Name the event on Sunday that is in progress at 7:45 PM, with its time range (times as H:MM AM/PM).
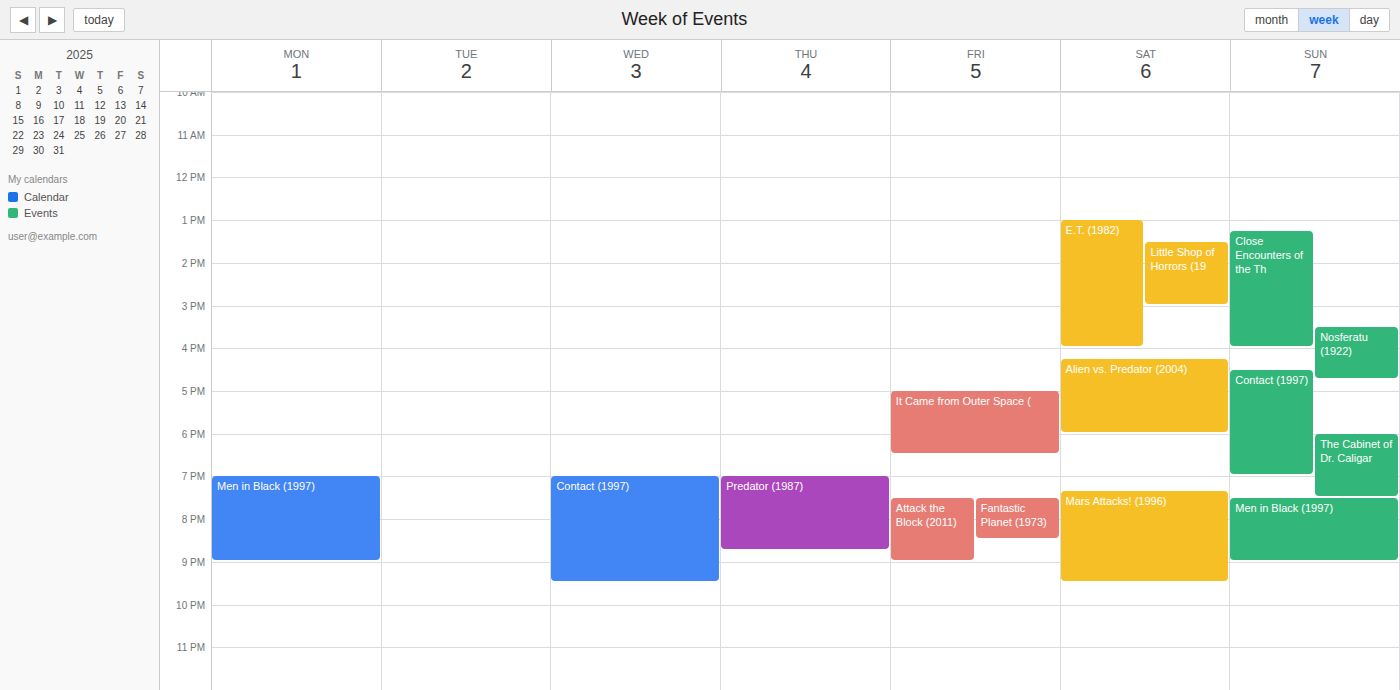
"Men in Black (1997)", 7:30 PM to 9:00 PM